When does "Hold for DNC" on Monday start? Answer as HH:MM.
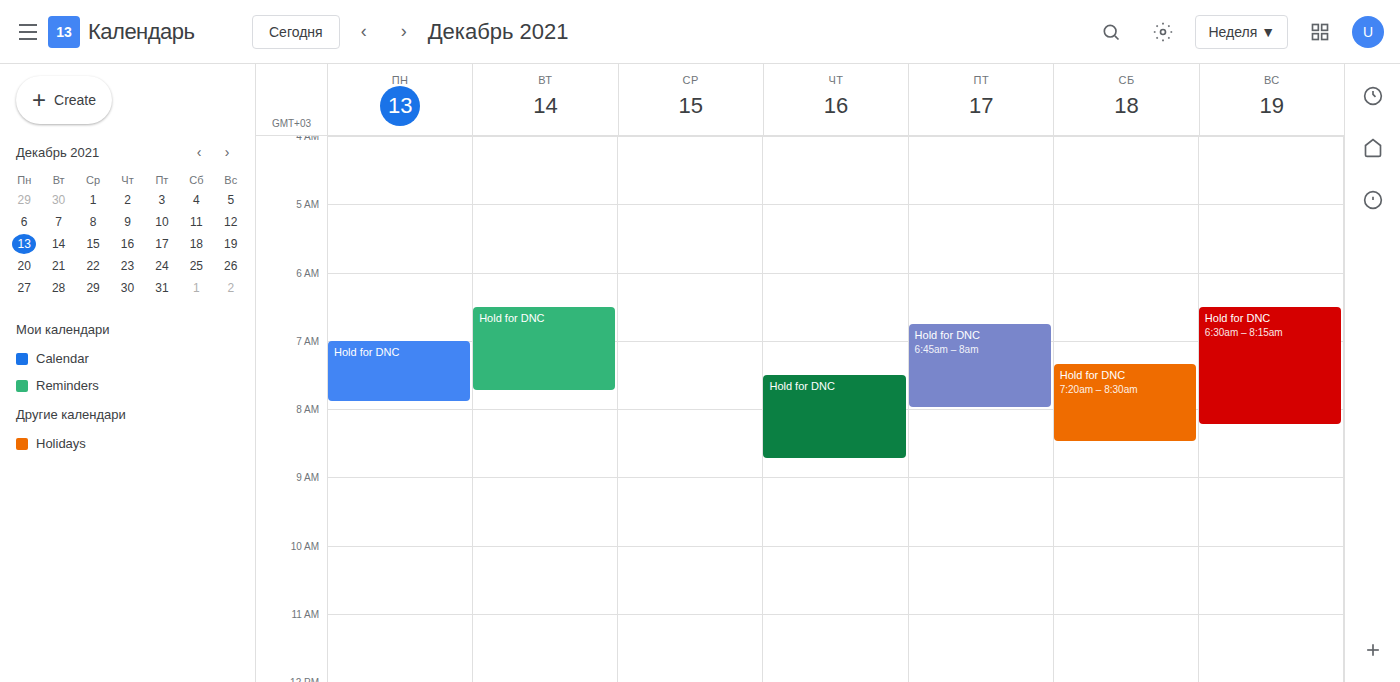
07:00